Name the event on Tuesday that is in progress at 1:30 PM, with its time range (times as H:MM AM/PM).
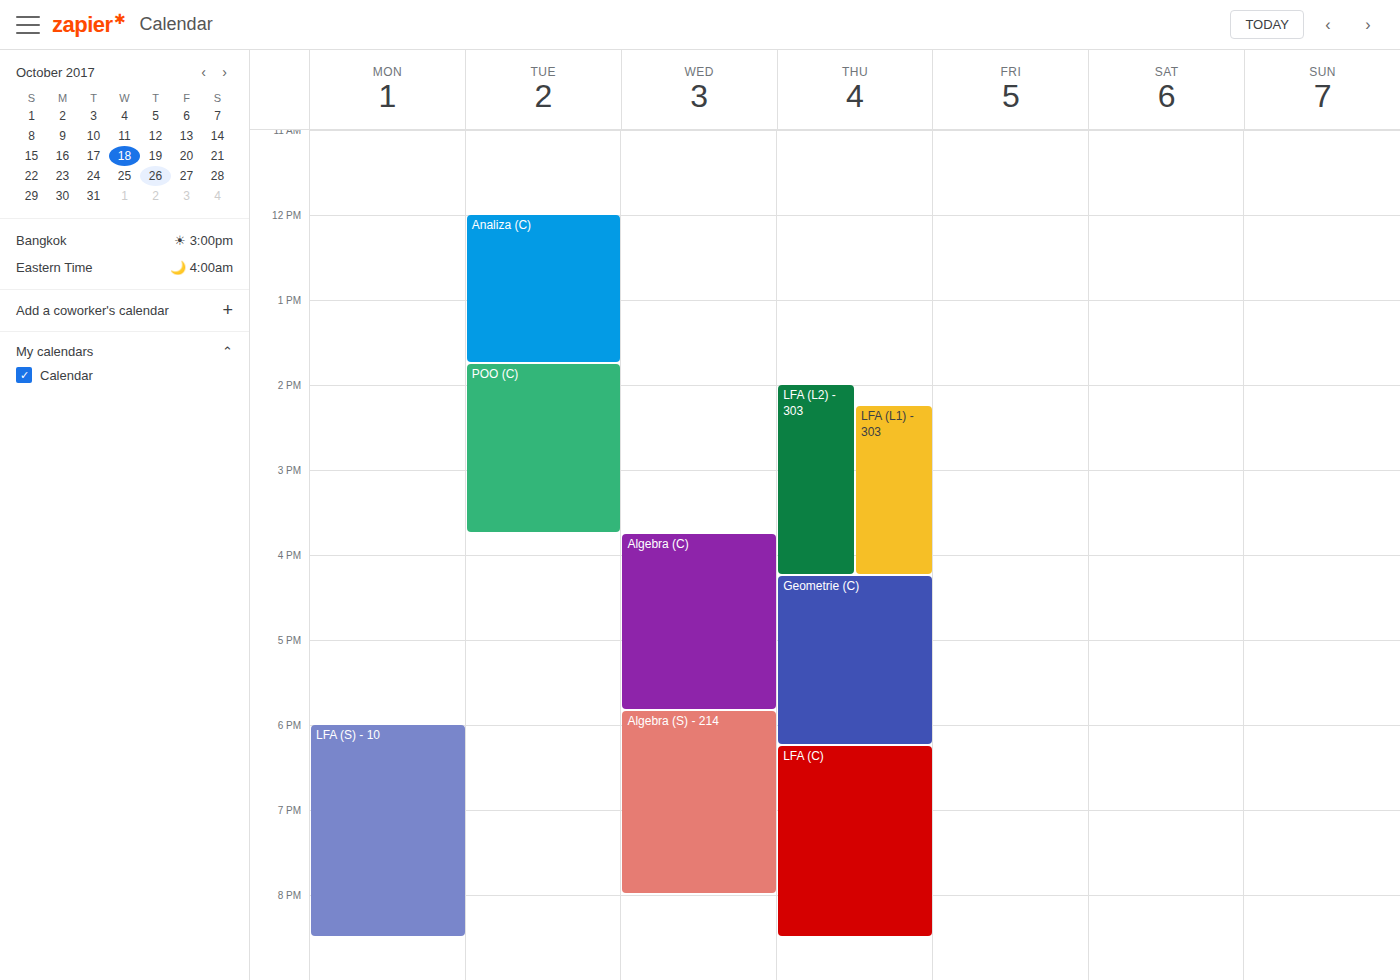
"Analiza (C)", 12:00 PM to 1:45 PM